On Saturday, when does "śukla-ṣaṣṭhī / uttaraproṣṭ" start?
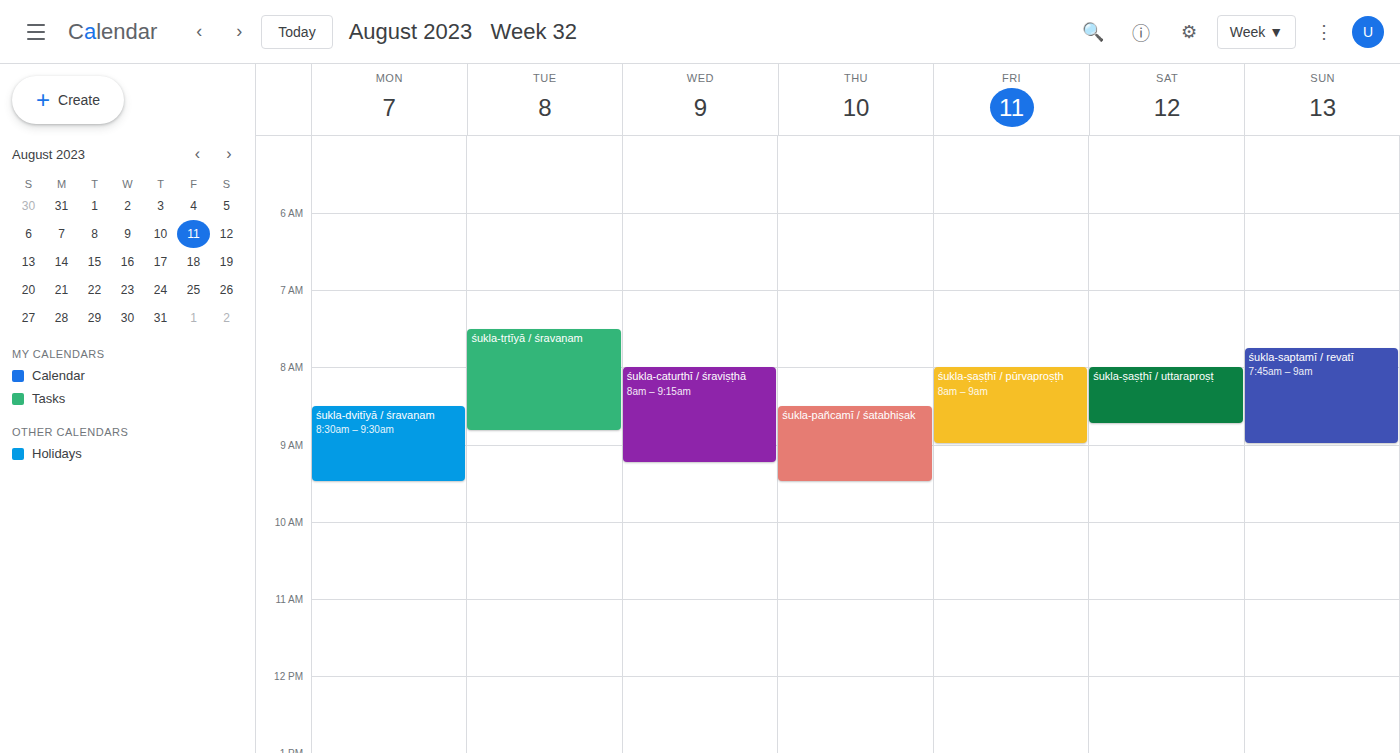
8:00 AM